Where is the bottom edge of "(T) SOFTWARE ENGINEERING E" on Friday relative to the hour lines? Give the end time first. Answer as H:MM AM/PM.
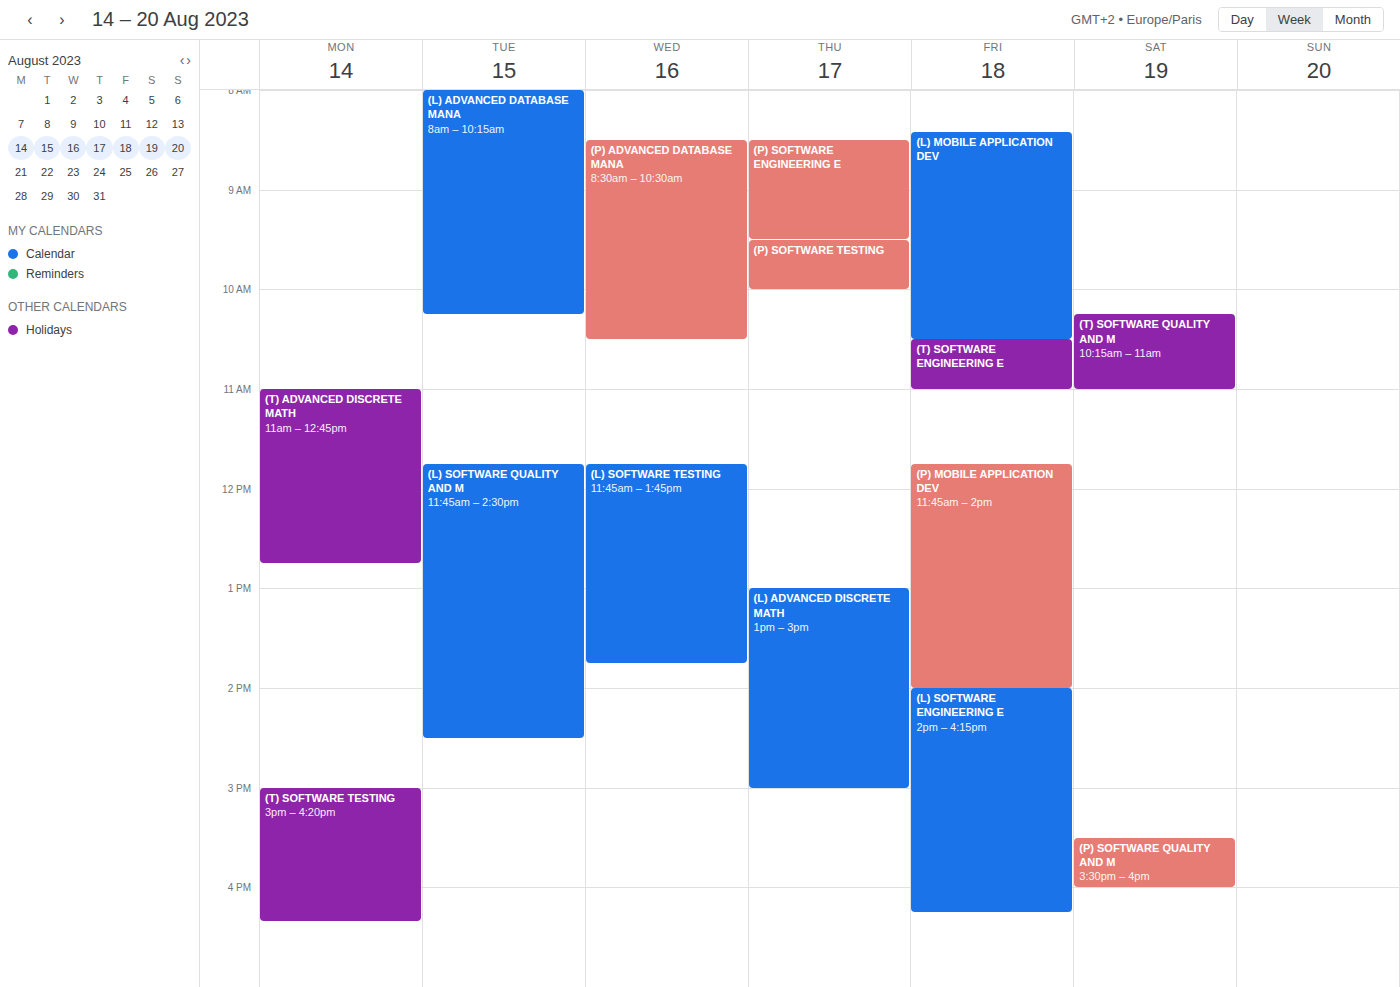
11:00 AM -- exactly on the 11 AM line.